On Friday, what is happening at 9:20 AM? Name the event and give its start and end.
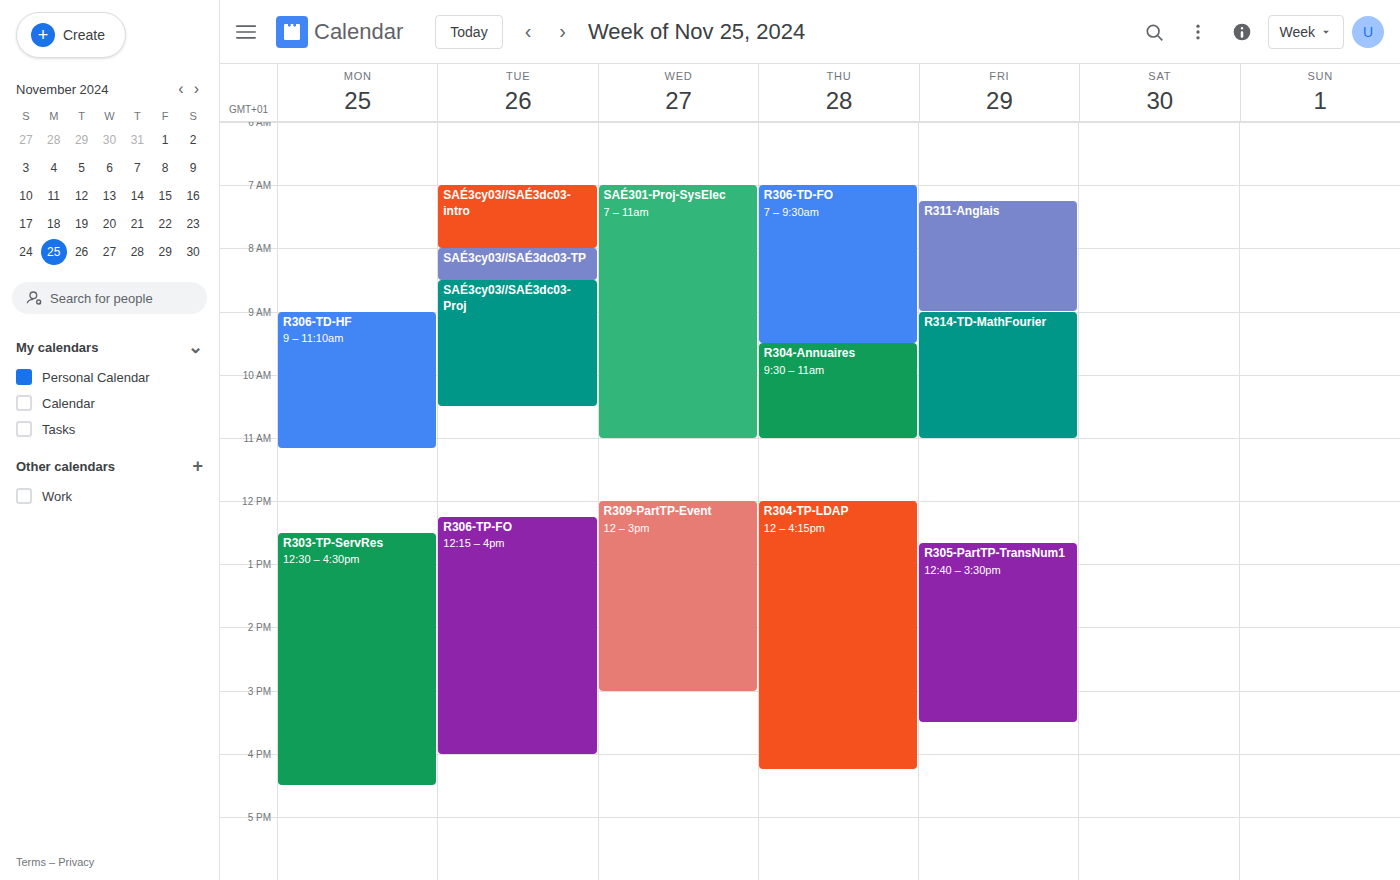
"R314-TD-MathFourier", 9:00 AM to 11:00 AM